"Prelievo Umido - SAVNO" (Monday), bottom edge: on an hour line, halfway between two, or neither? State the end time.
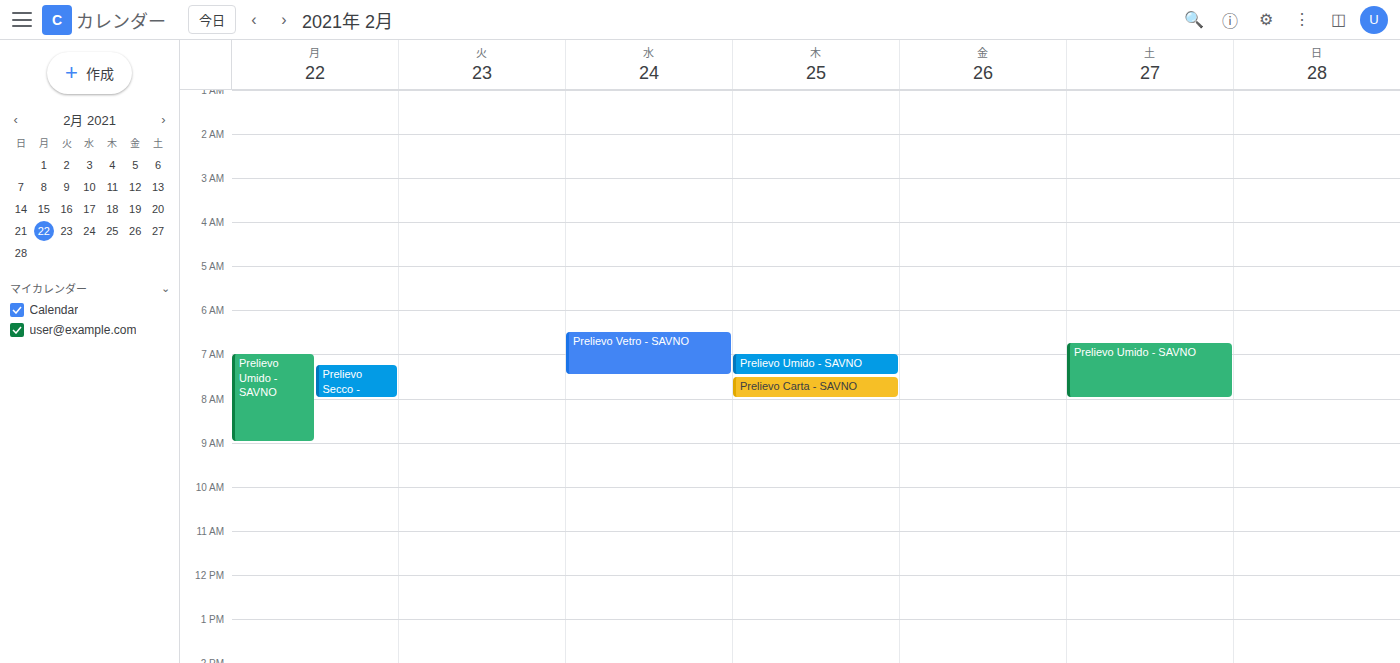
9:00 AM -- exactly on the 9 AM line.